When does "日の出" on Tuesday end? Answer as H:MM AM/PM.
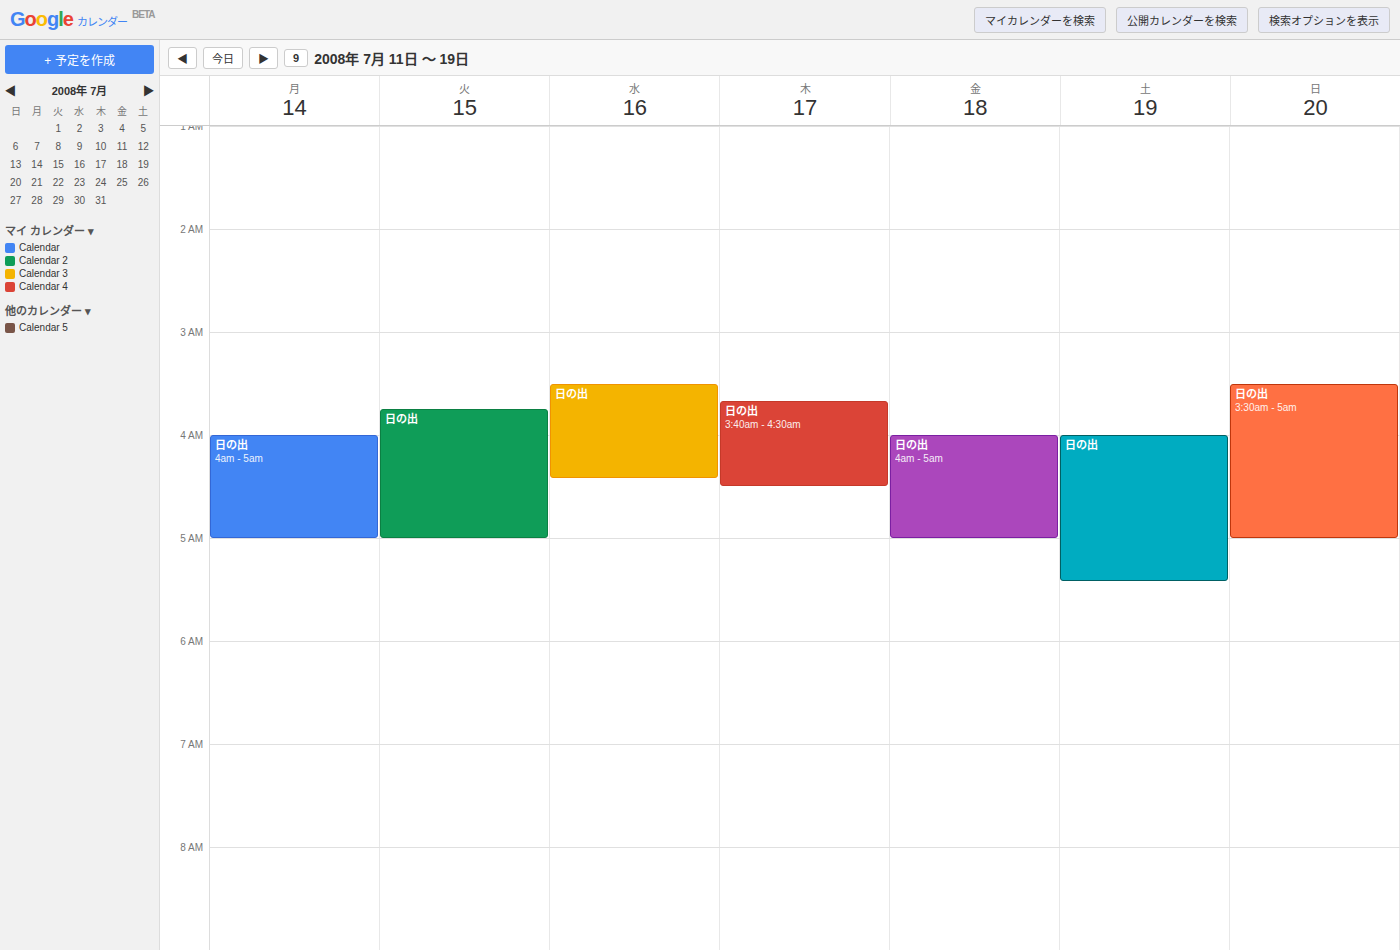
5:00 AM